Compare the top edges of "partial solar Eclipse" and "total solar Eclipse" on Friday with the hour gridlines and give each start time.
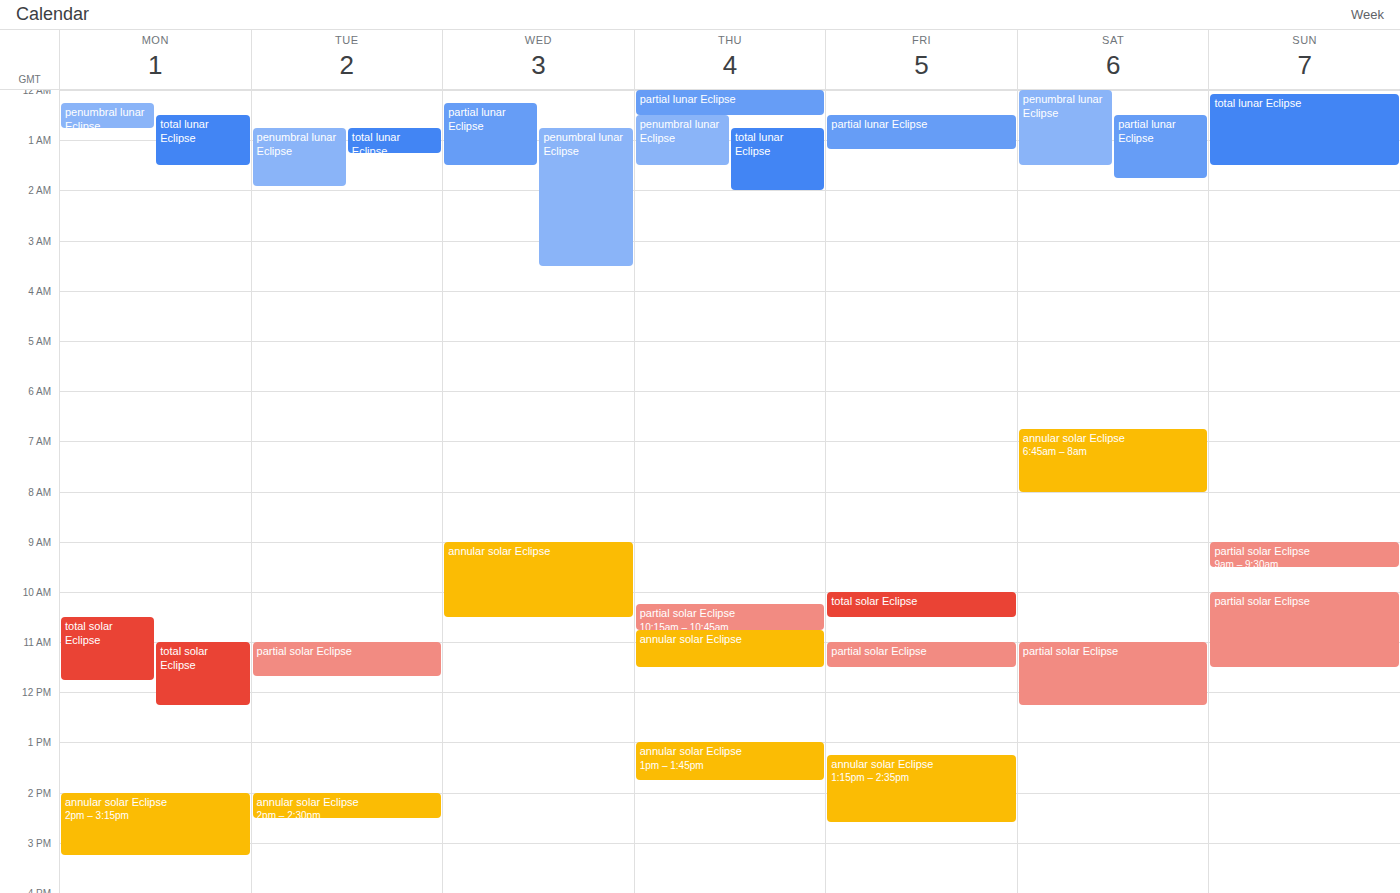
"partial solar Eclipse": 11:00 AM, exactly on the 11 AM line. "total solar Eclipse": 10:00 AM, exactly on the 10 AM line.